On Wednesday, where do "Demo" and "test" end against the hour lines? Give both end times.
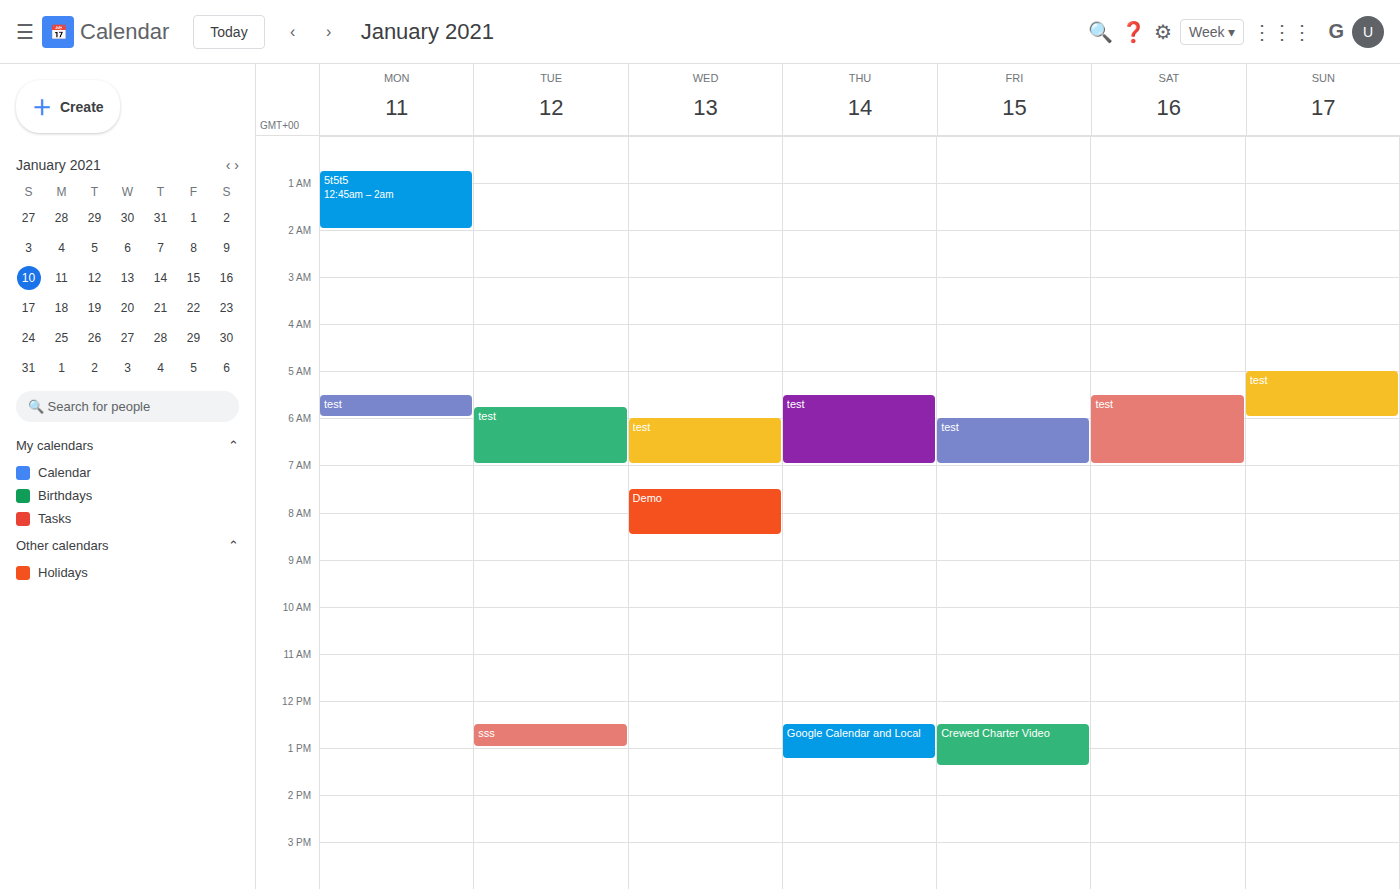
"Demo": 8:30 AM, halfway between the 8 AM and 9 AM lines. "test": 7:00 AM, exactly on the 7 AM line.